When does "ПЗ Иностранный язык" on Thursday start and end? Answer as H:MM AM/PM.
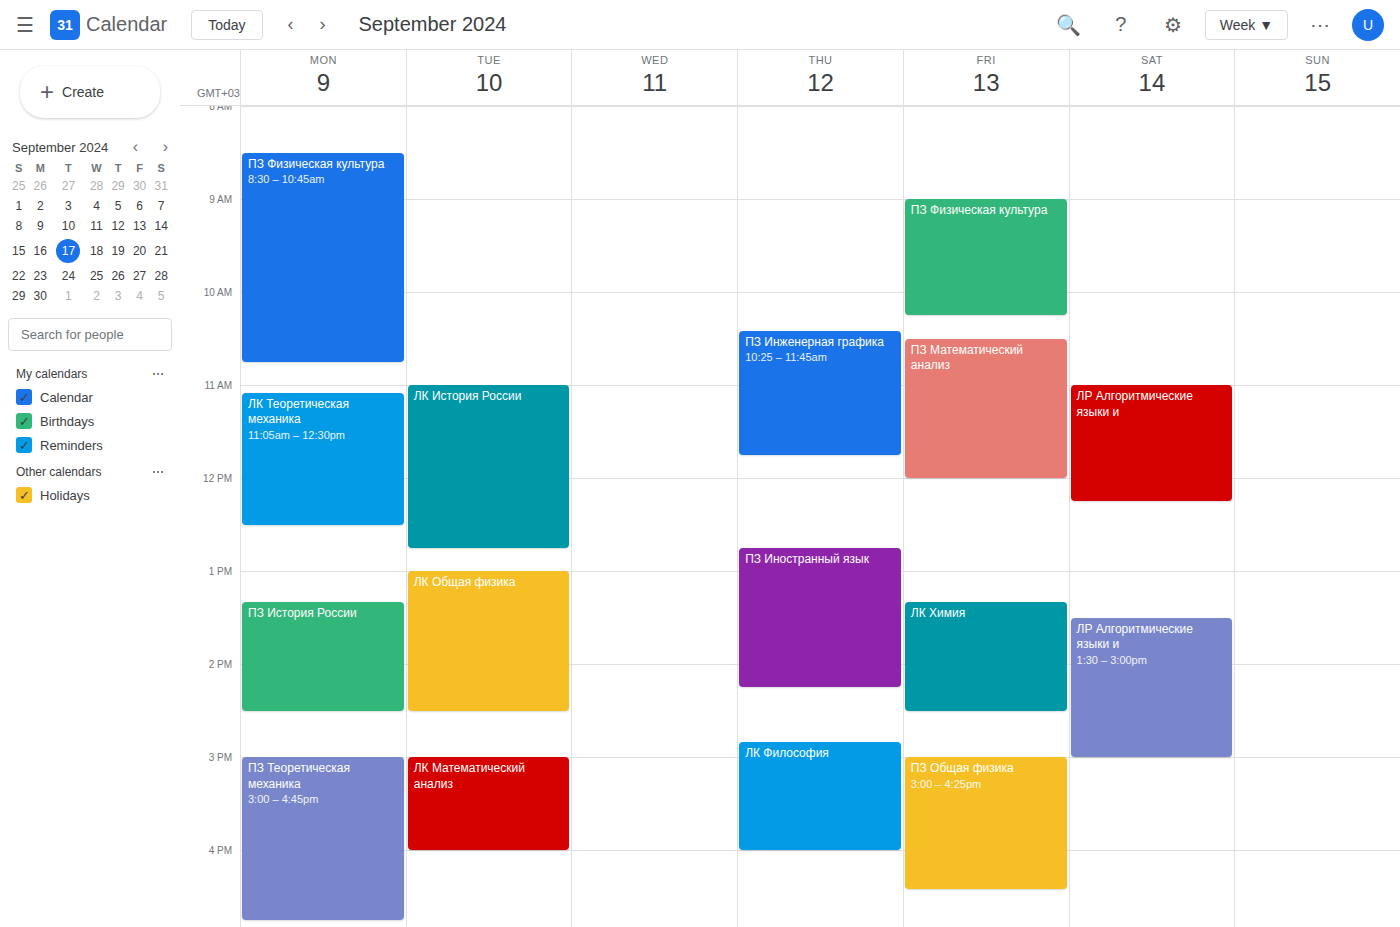
12:45 PM to 2:15 PM